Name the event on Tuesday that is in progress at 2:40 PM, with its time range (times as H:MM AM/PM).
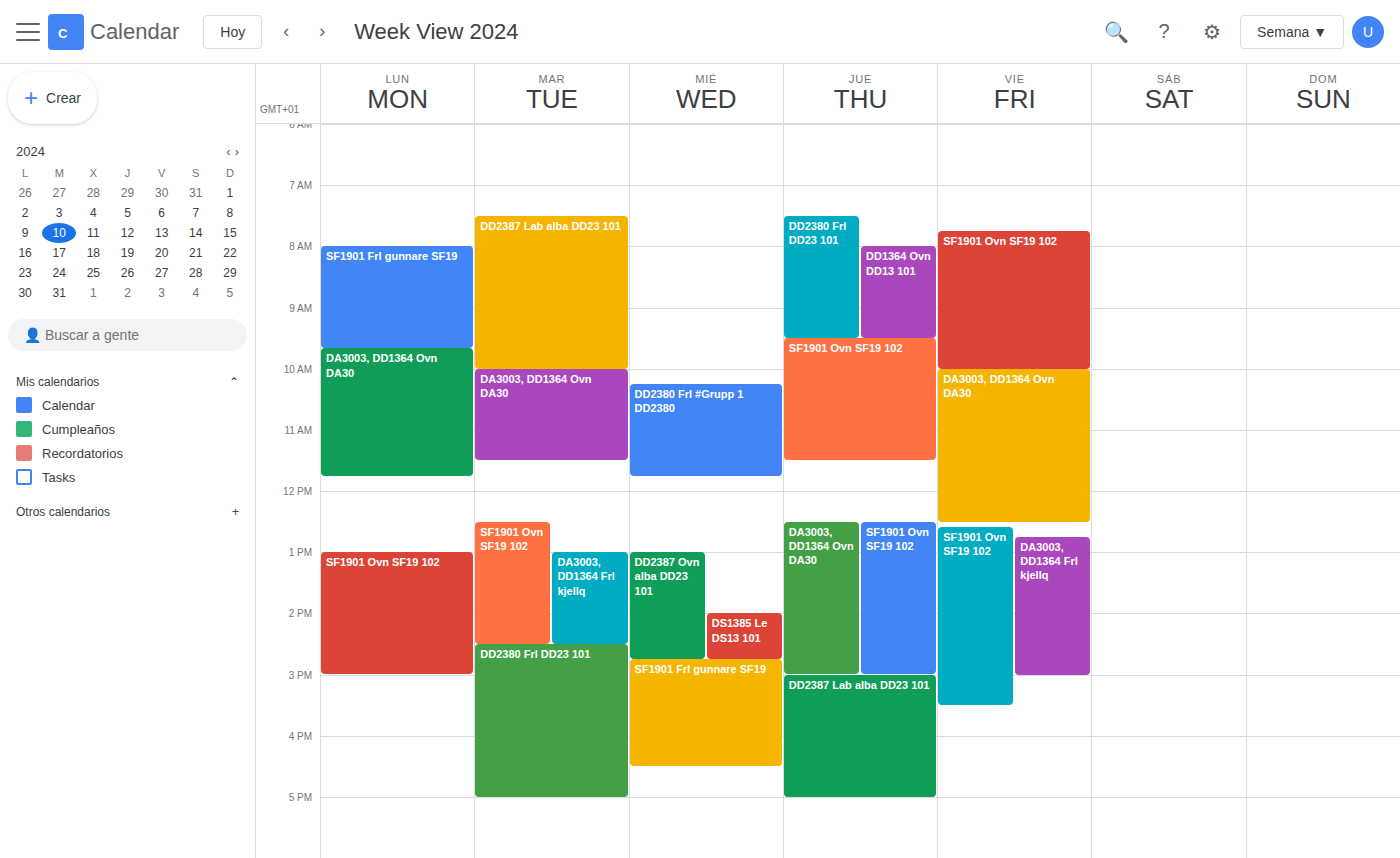
"DD2380 Frl DD23 101", 2:30 PM to 5:00 PM